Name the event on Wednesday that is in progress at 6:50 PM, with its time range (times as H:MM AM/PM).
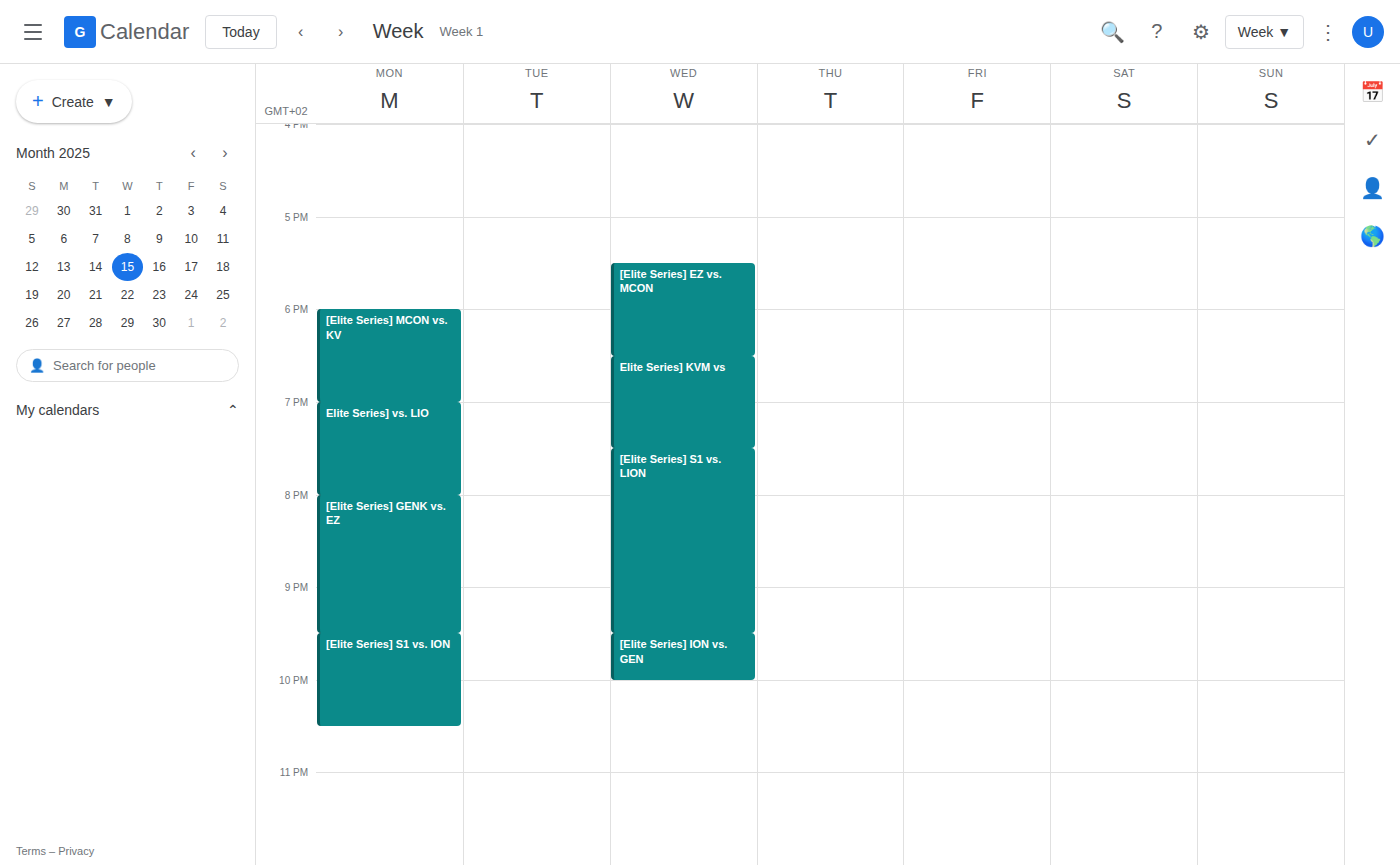
"Elite Series] KVM vs", 6:30 PM to 7:30 PM